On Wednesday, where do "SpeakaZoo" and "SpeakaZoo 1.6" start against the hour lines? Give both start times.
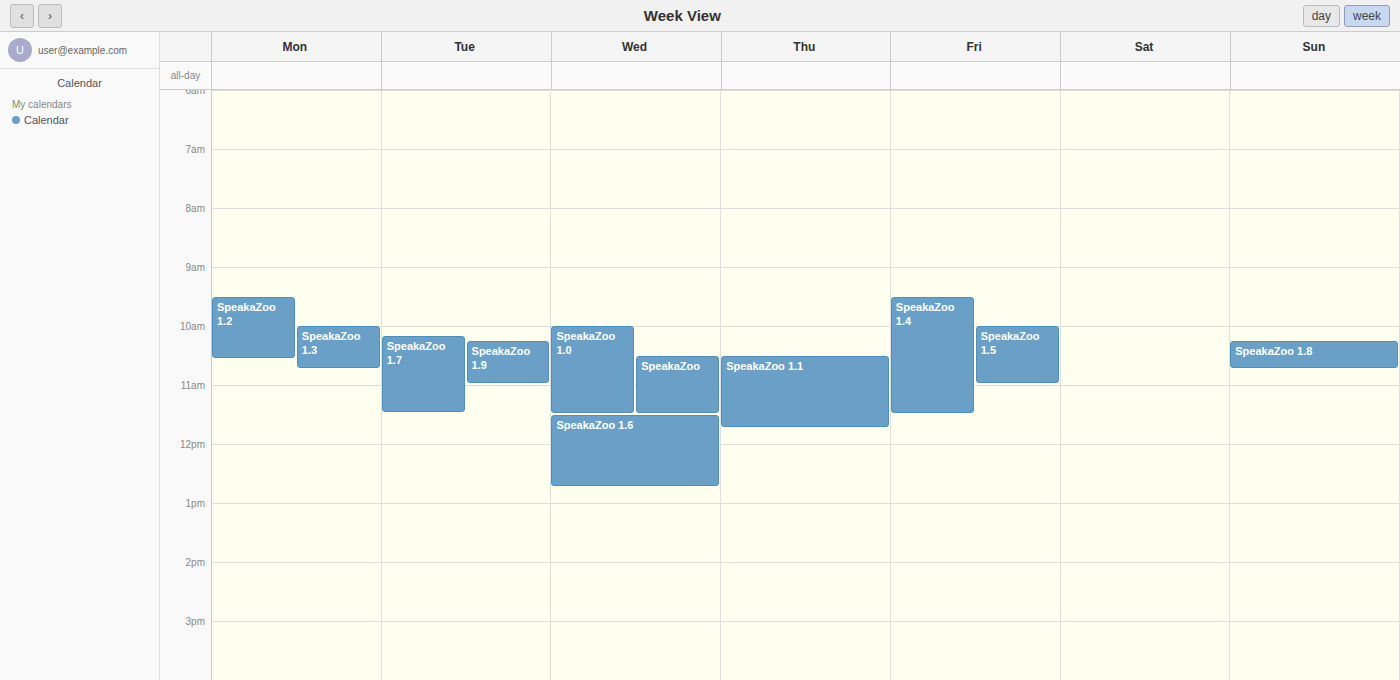
"SpeakaZoo": 10:30 AM, halfway between the 10 AM and 11 AM lines. "SpeakaZoo 1.6": 11:30 AM, halfway between the 11 AM and 12 PM lines.